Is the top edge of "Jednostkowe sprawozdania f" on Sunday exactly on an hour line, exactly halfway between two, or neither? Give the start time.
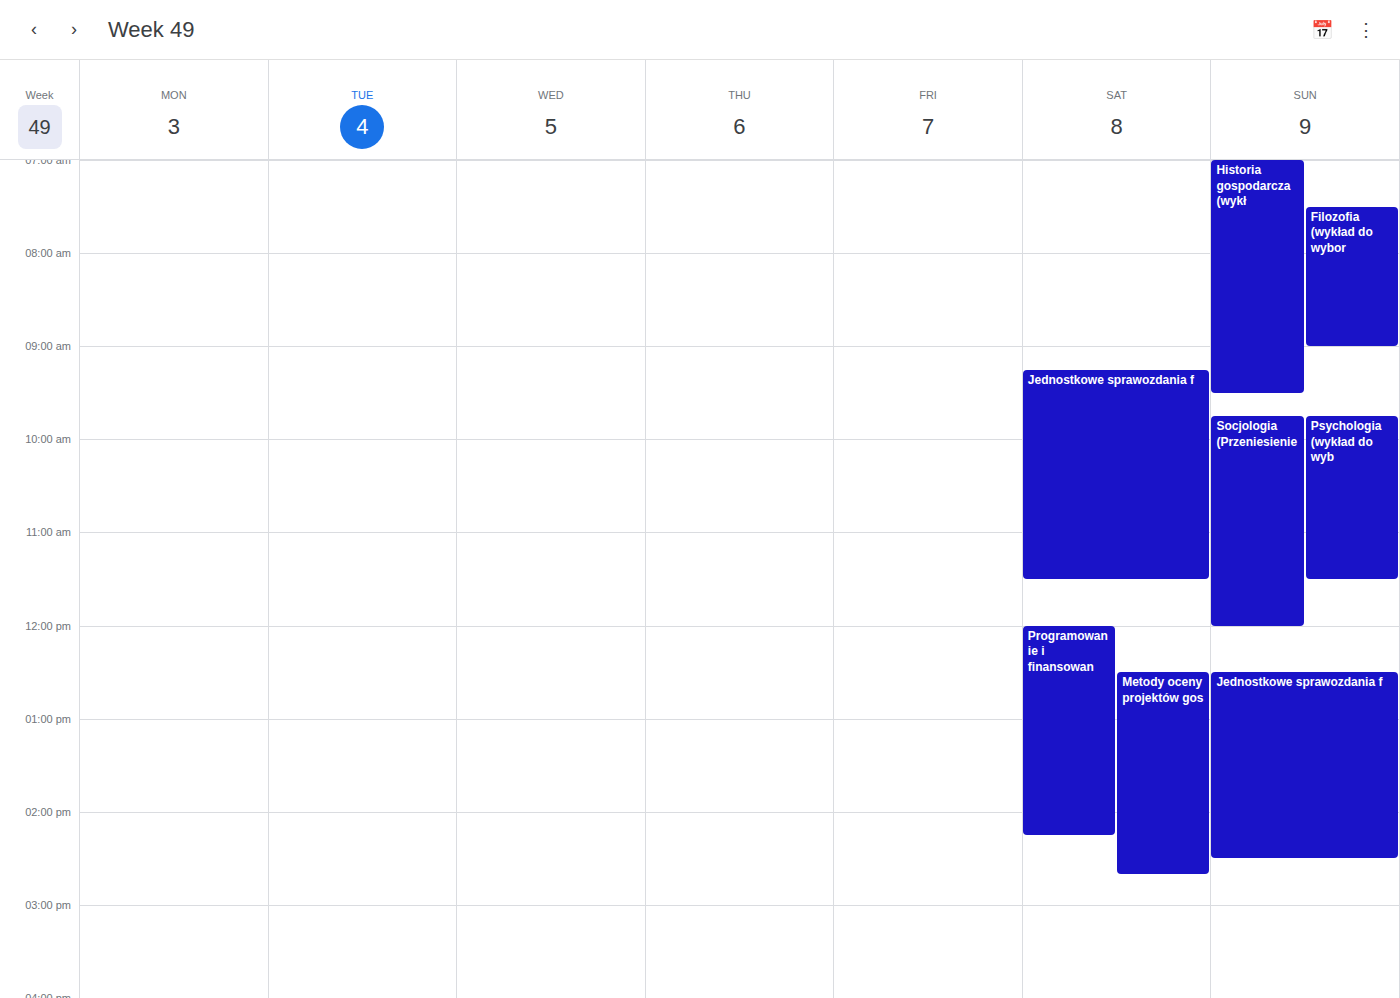
12:30 PM -- halfway between the 12 PM and 1 PM lines.